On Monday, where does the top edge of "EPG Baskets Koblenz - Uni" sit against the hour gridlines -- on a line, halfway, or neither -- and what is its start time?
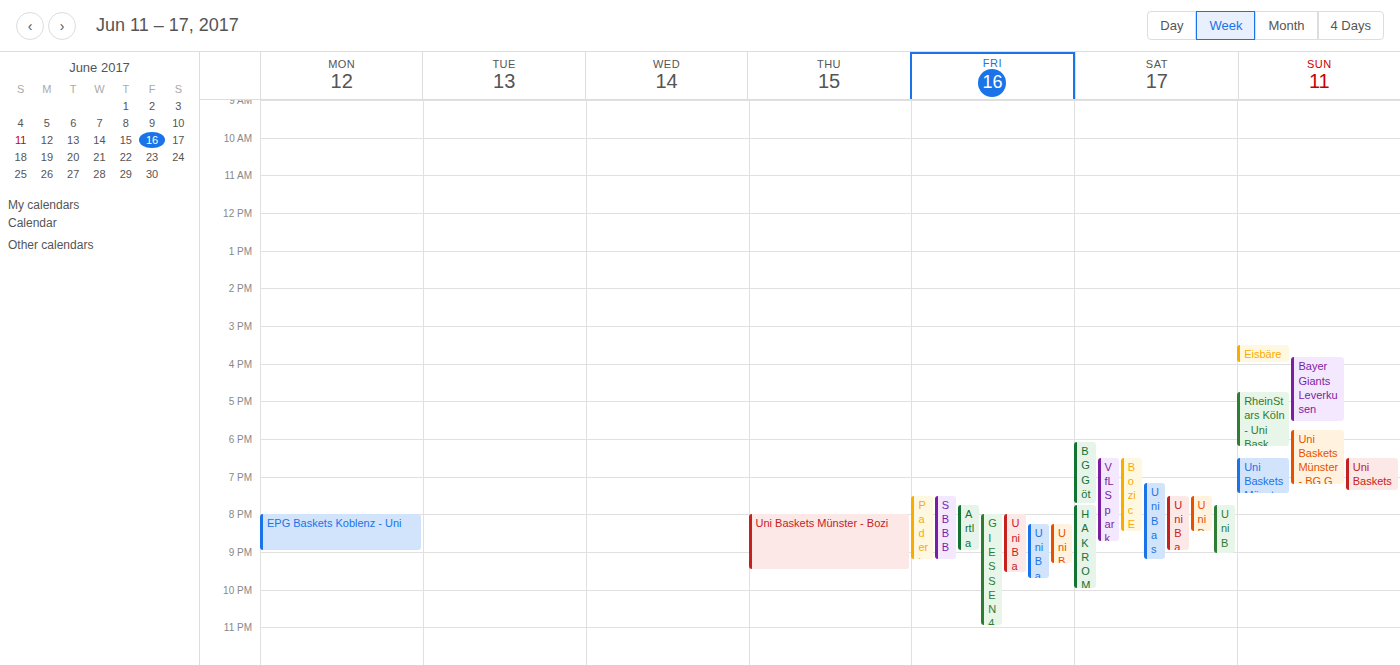
8:00 PM -- exactly on the 8 PM line.